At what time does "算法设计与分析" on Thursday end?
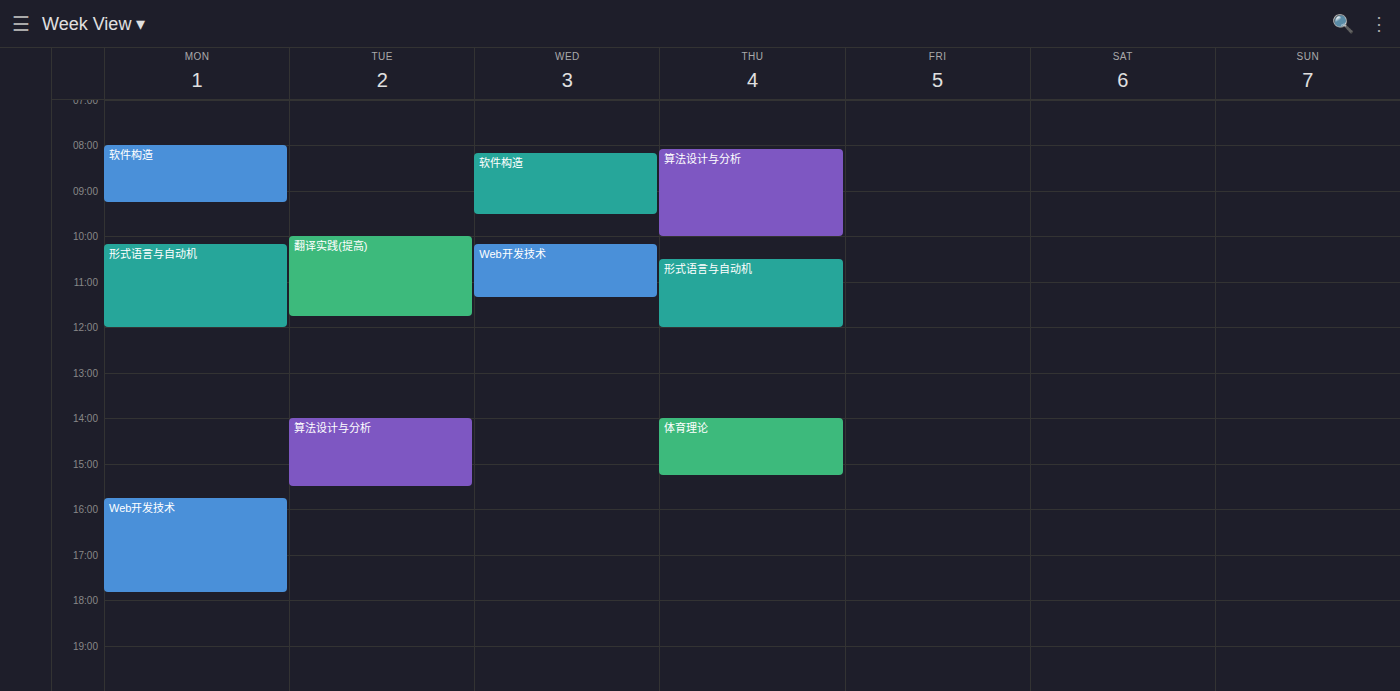
10:00 AM